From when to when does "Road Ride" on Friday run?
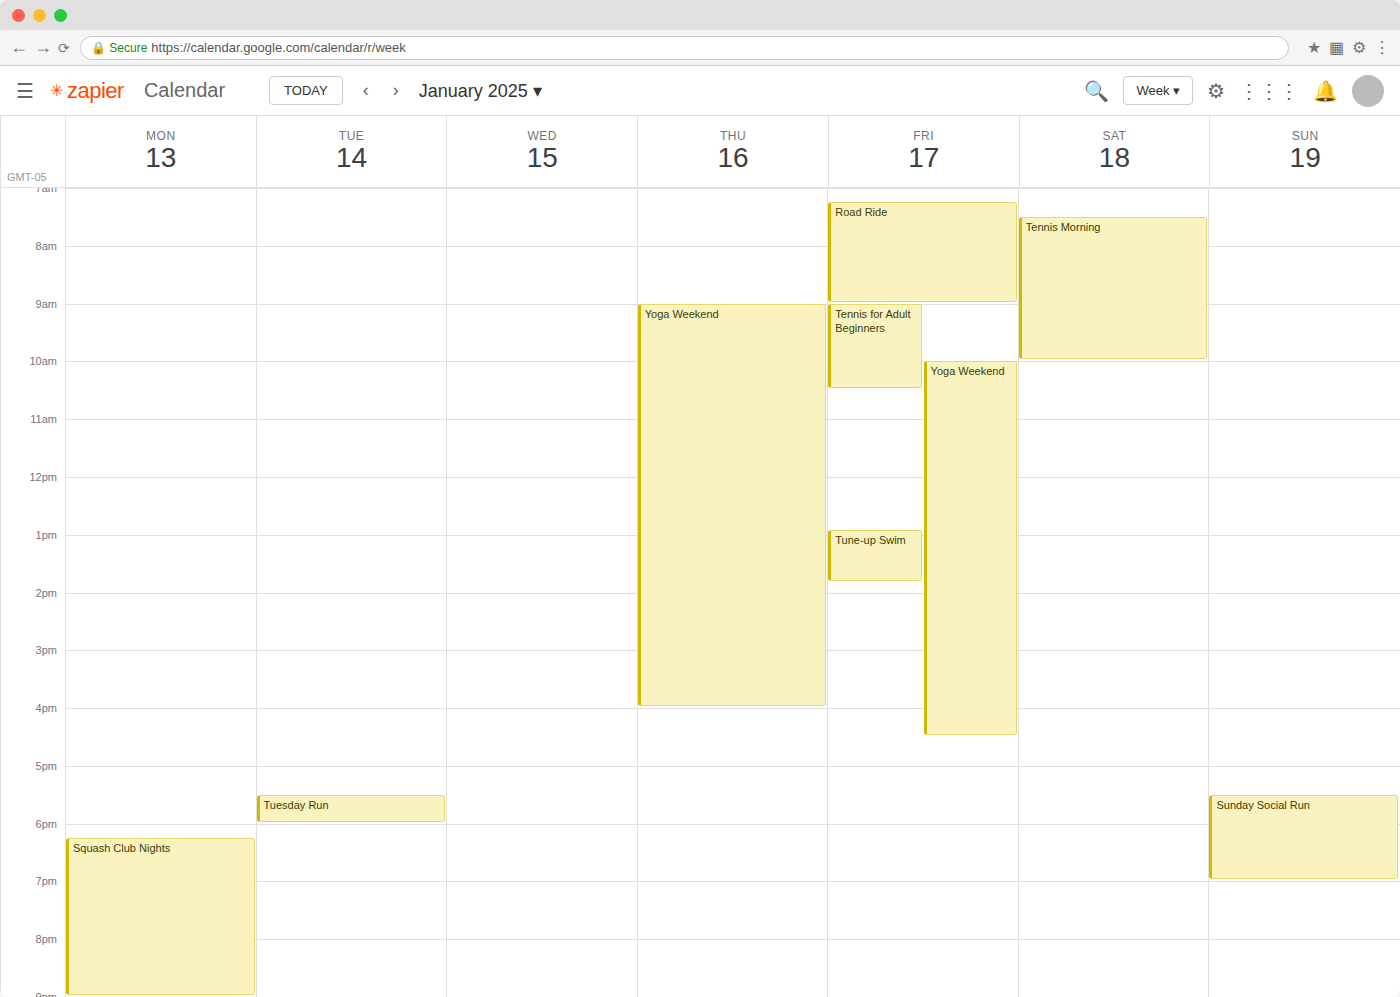
7:15 AM to 9:00 AM